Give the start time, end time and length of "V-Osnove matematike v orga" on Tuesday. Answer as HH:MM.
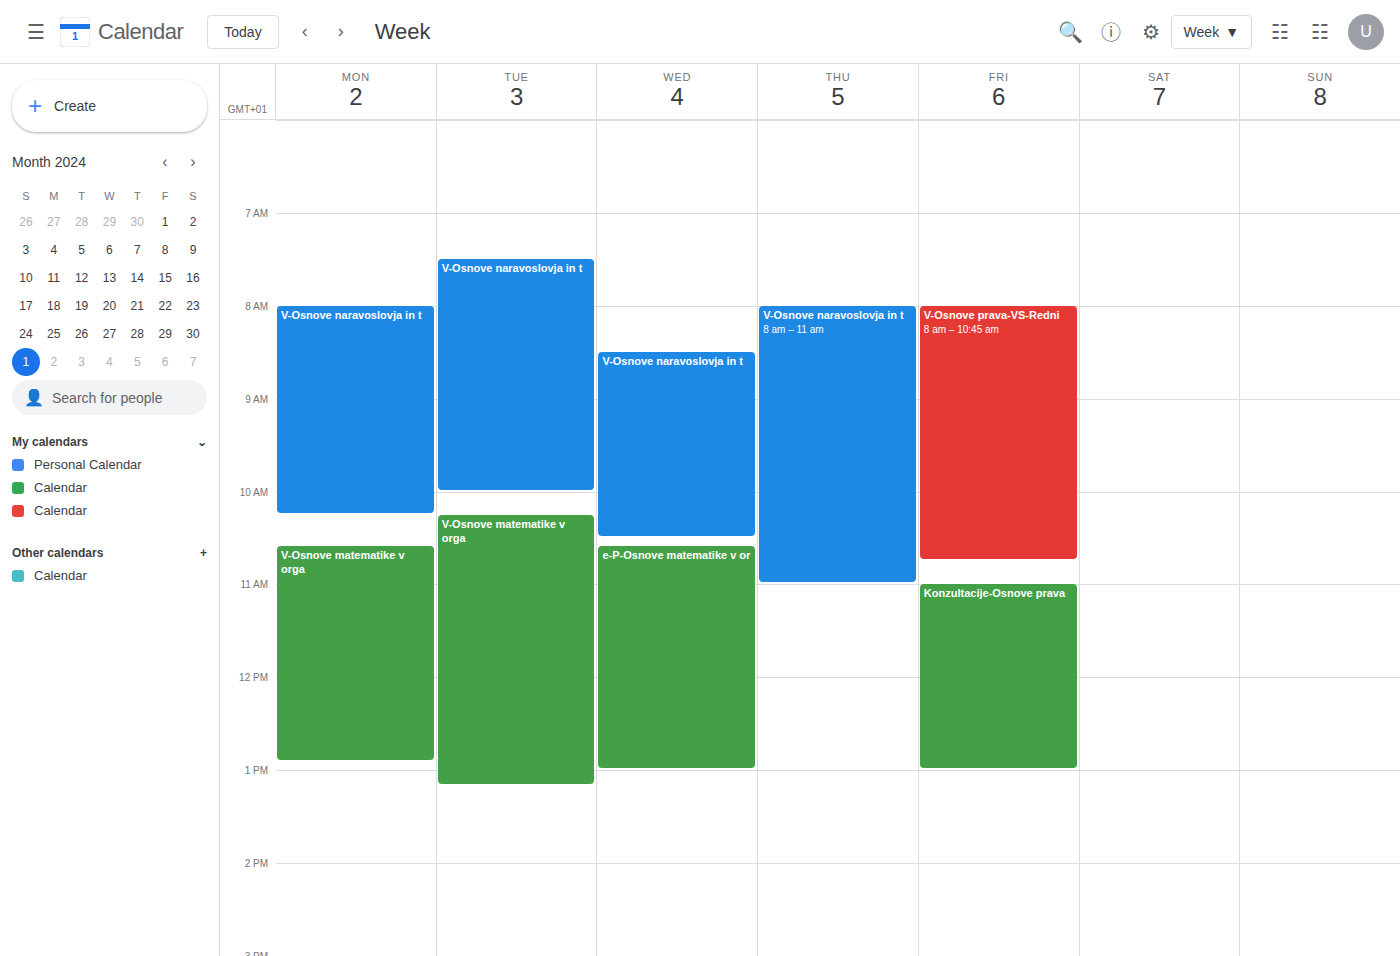
10:15 to 13:10, 2 hours 55 minutes